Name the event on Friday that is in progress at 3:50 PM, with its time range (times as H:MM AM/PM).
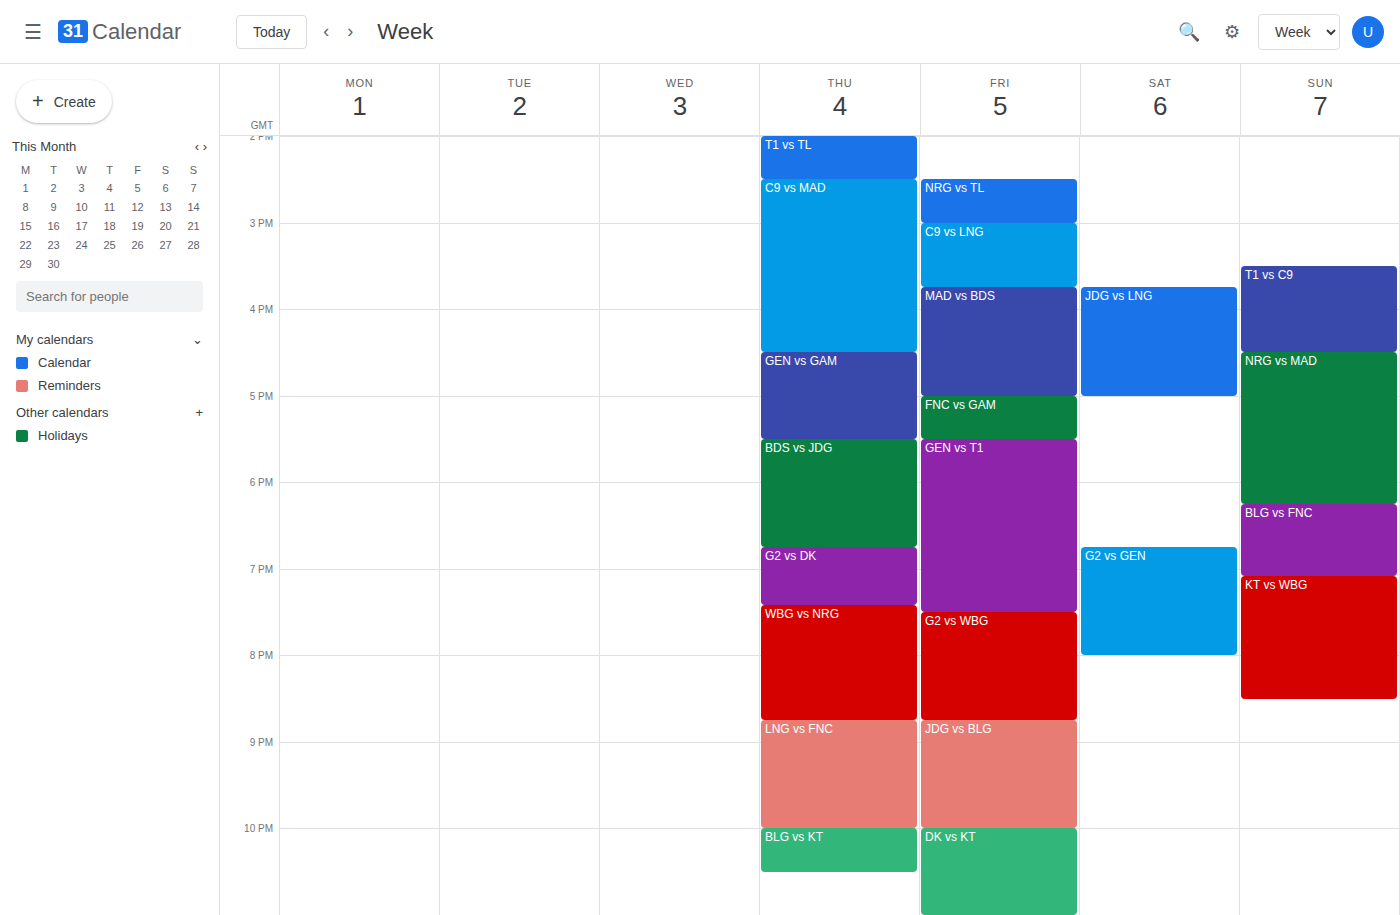
"MAD vs BDS", 3:45 PM to 5:00 PM